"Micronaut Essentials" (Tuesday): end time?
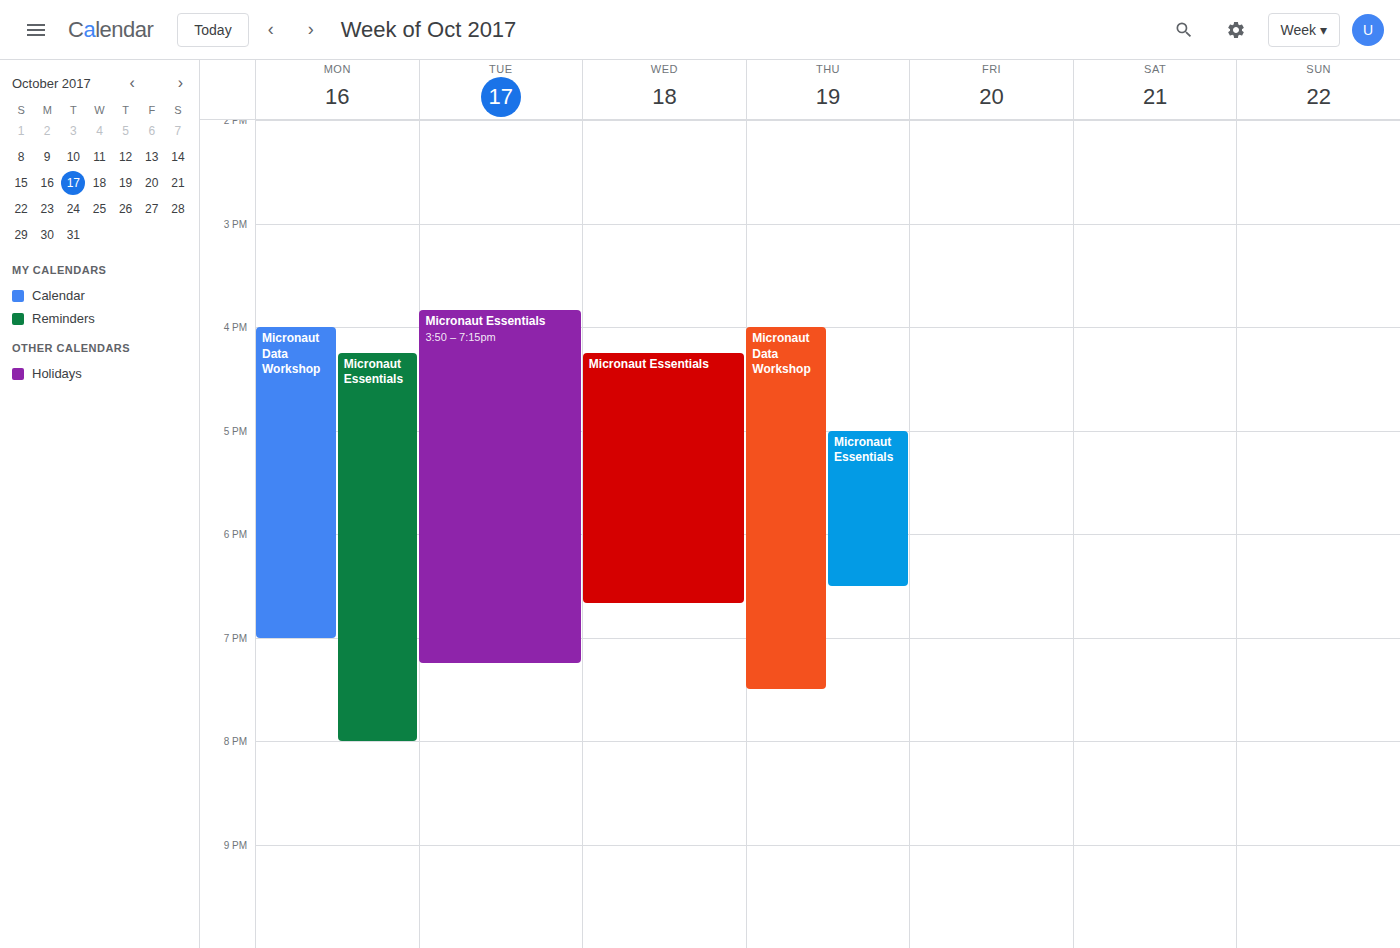
7:15 PM